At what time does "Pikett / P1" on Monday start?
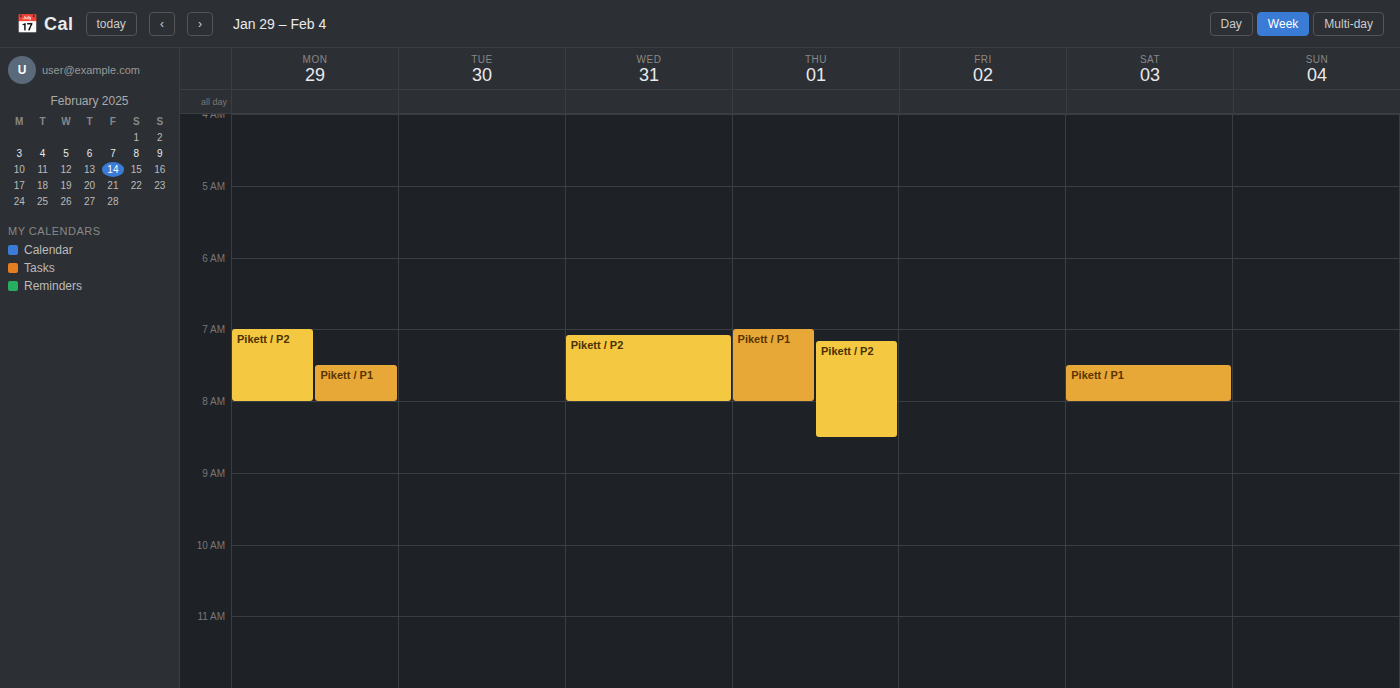
7:30 AM